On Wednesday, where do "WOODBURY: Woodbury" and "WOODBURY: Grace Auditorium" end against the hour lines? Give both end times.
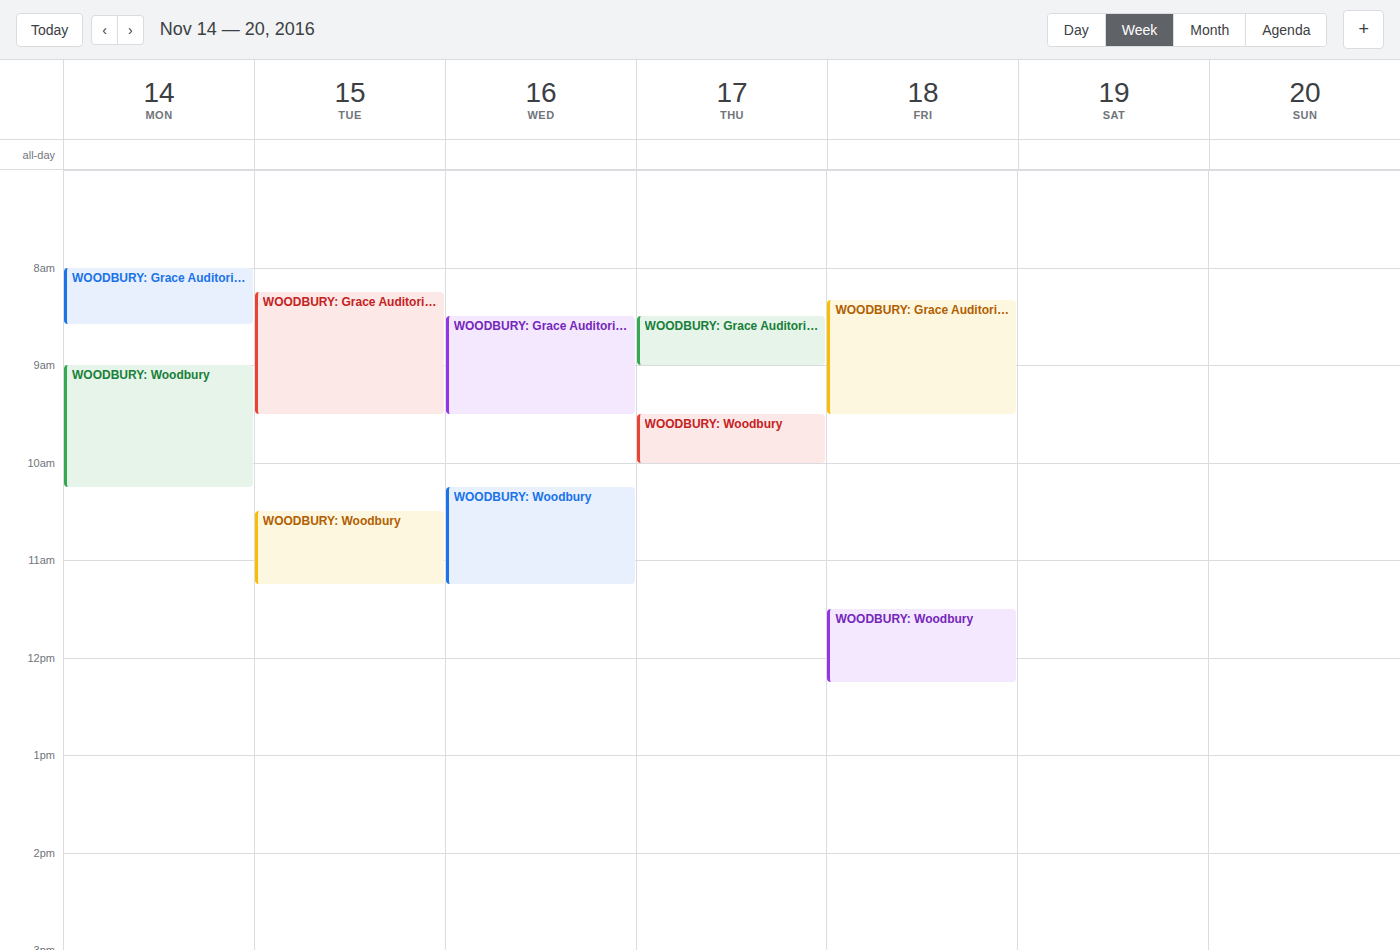
"WOODBURY: Woodbury": 11:15, neither: a quarter of the way from the 11:00 line to the 12:00 line. "WOODBURY: Grace Auditorium": 09:30, halfway between the 09:00 and 10:00 lines.